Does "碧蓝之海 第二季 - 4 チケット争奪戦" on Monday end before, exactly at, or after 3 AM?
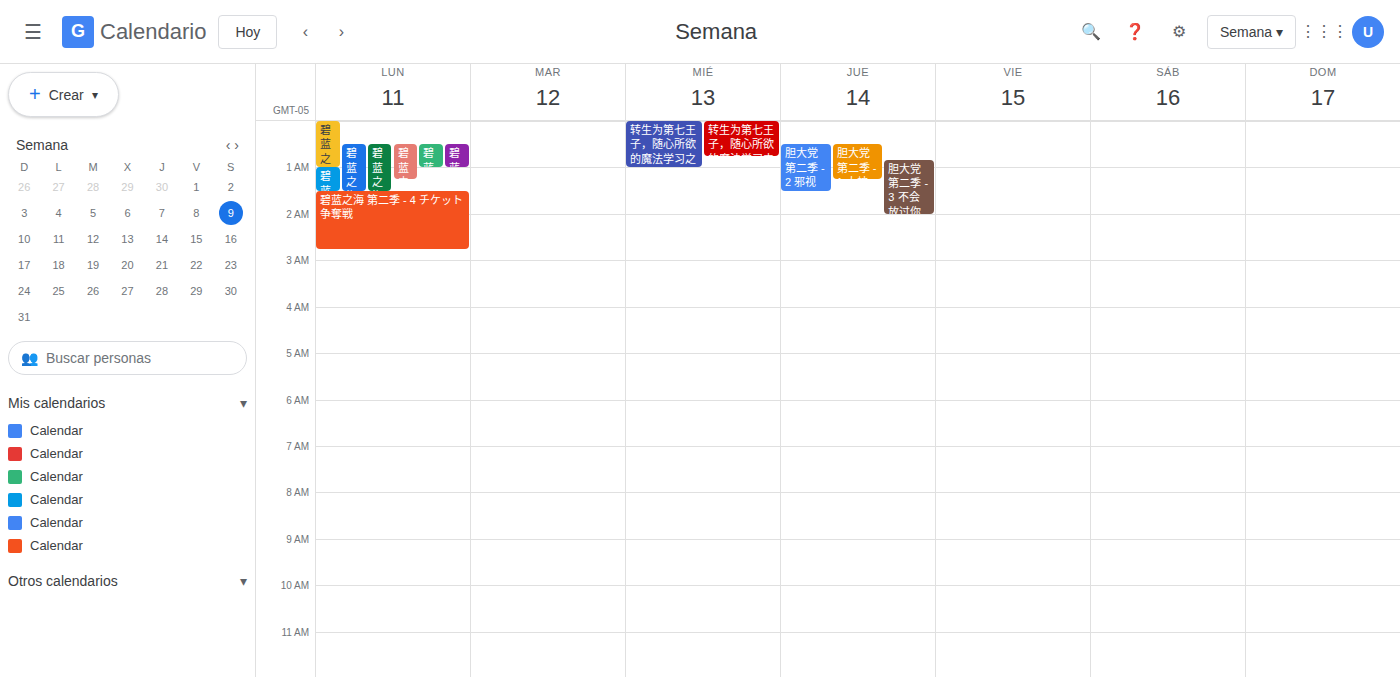
2:45 AM -- before 3 AM, 15 minutes above the 3 AM line.